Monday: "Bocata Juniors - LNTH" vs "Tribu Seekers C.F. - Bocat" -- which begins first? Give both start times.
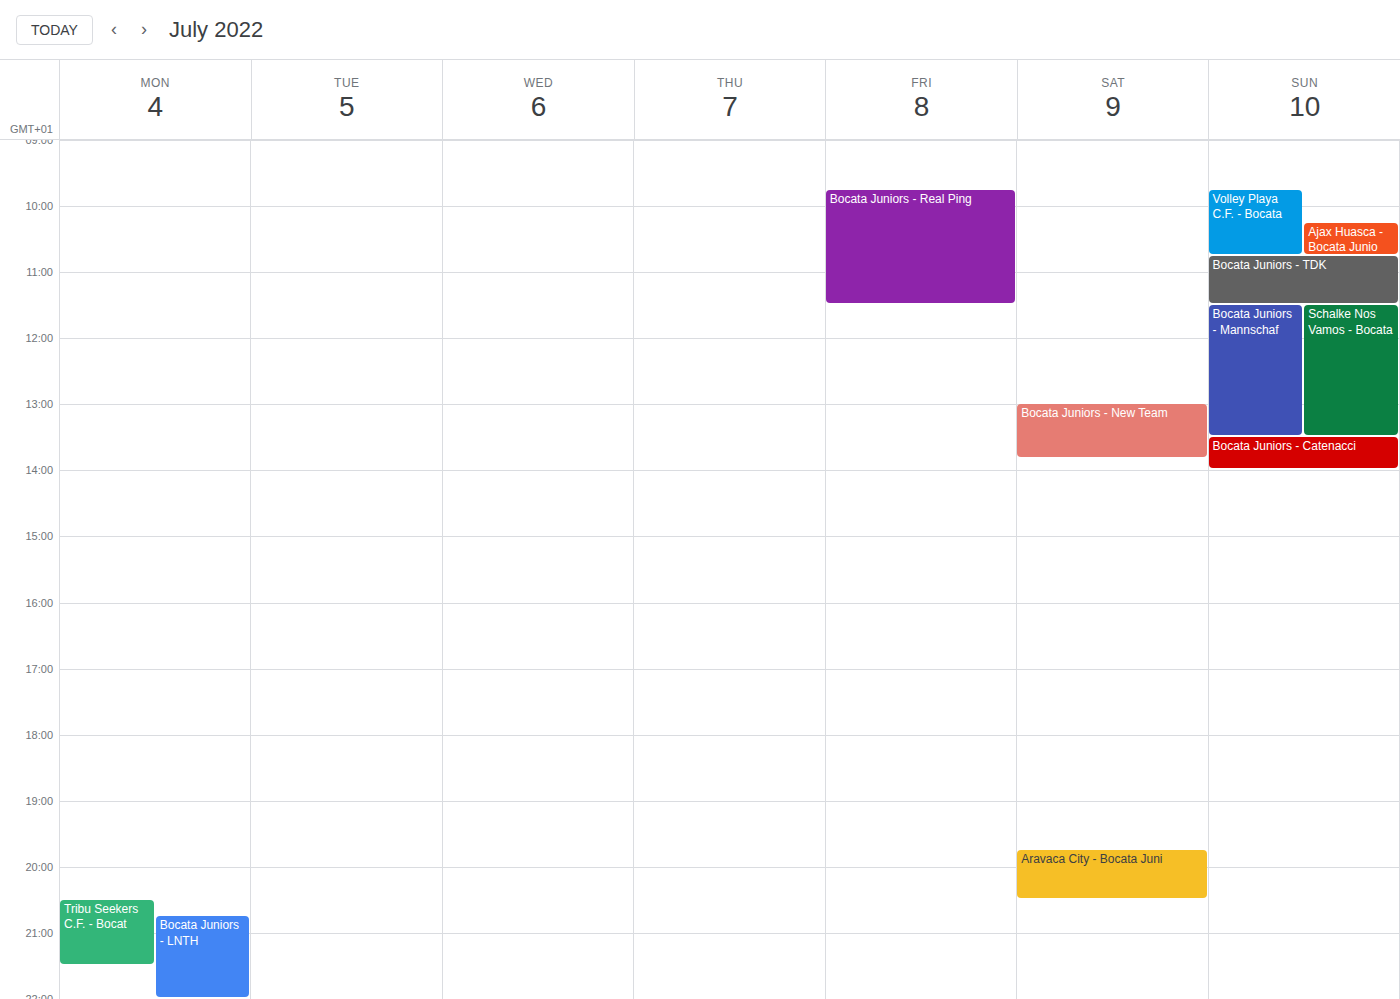
"Tribu Seekers C.F. - Bocat" 8:30 PM; "Bocata Juniors - LNTH" 8:45 PM.